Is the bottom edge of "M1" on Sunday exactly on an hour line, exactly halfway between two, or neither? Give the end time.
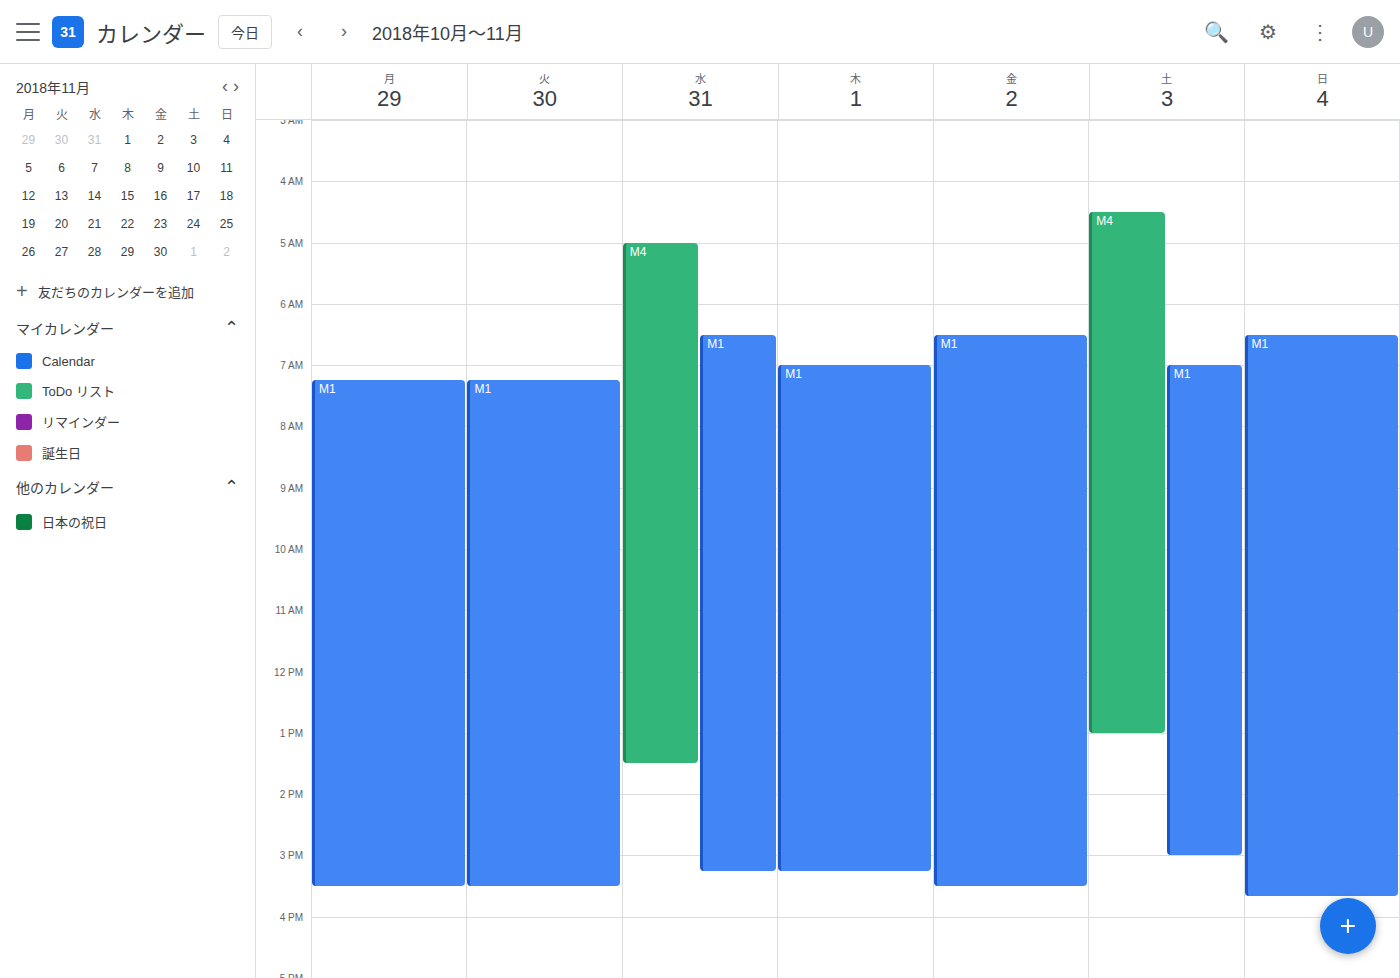
3:40 PM -- neither: 40 minutes below the 3 PM line and 20 minutes above the 4 PM line.